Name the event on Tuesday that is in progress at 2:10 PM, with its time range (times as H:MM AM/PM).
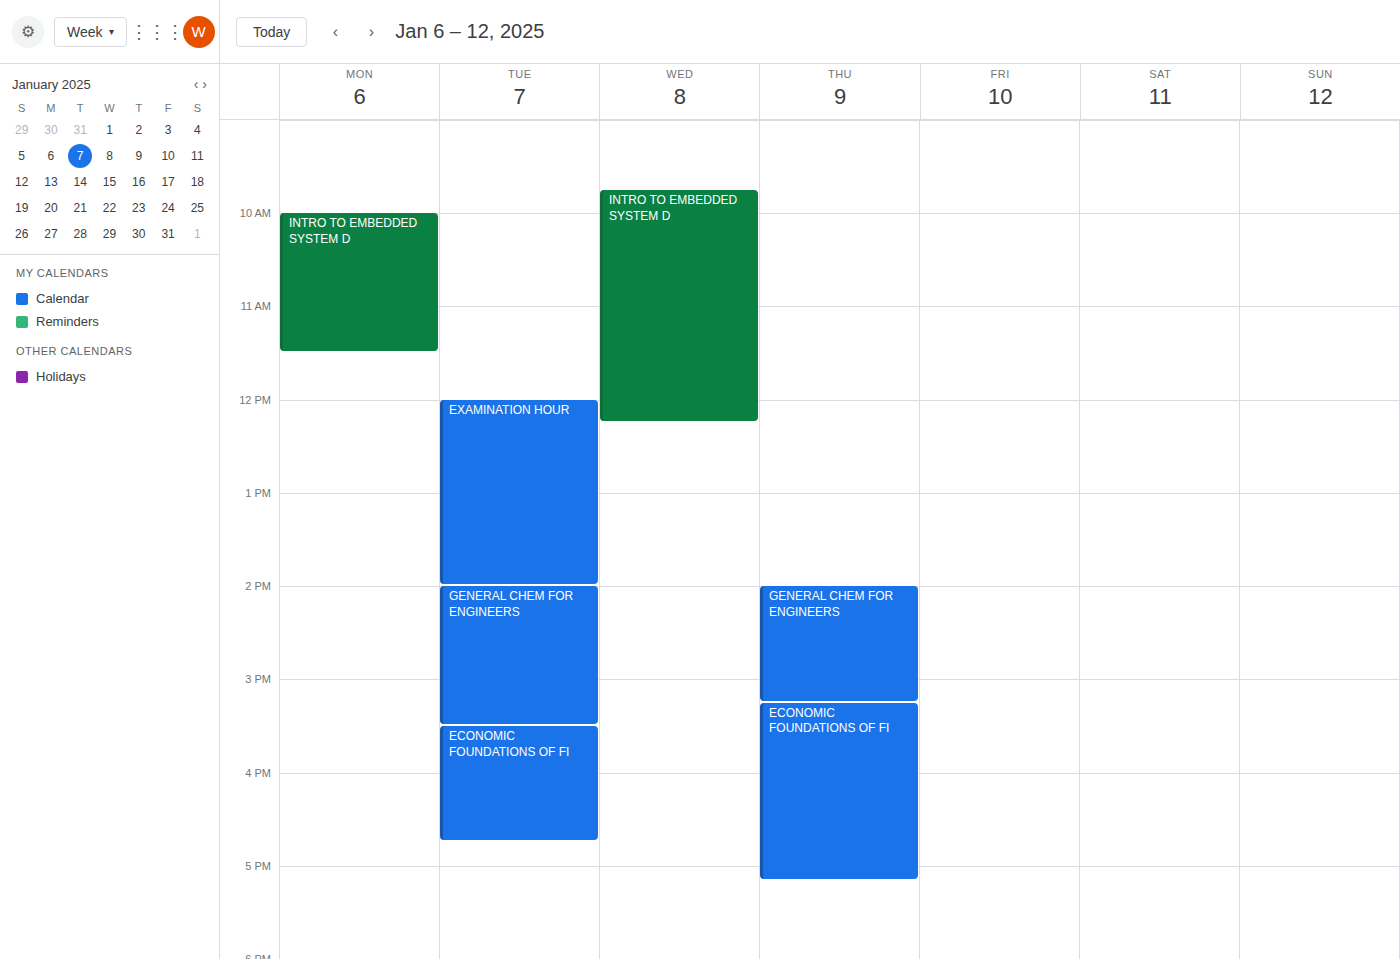
"GENERAL CHEM FOR ENGINEERS", 2:00 PM to 3:30 PM